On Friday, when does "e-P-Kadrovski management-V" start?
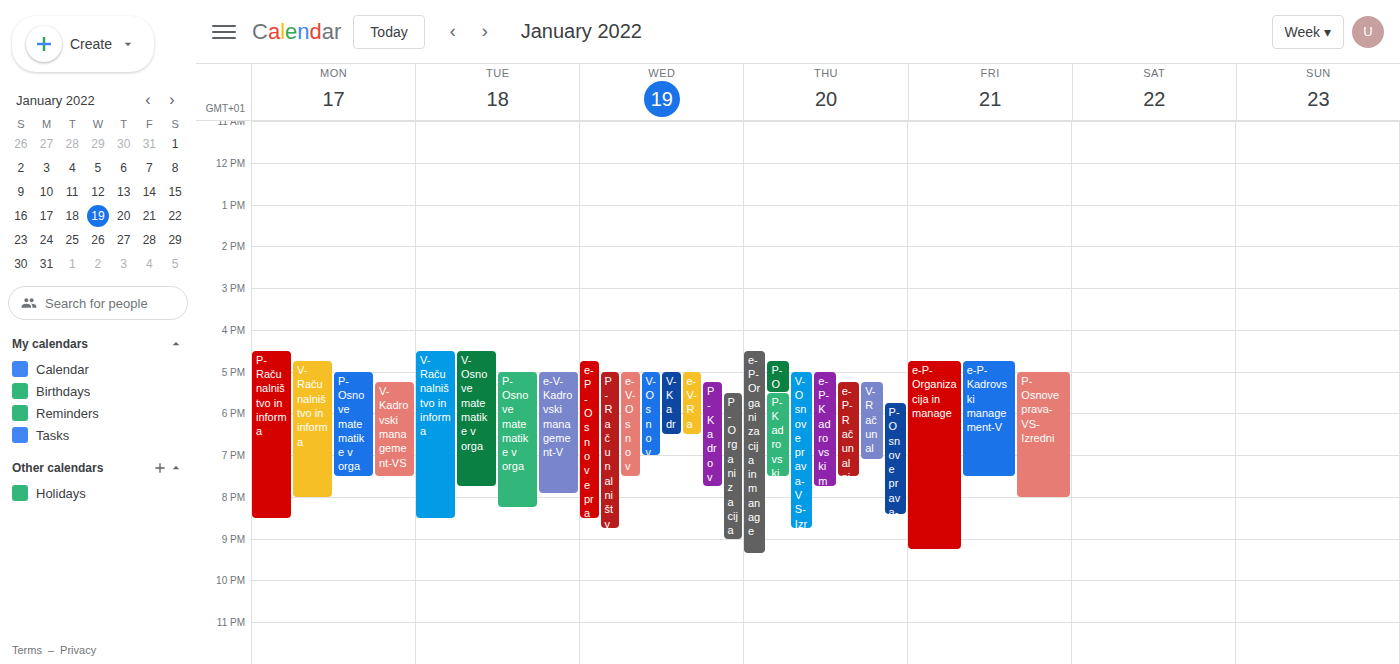
4:45 PM